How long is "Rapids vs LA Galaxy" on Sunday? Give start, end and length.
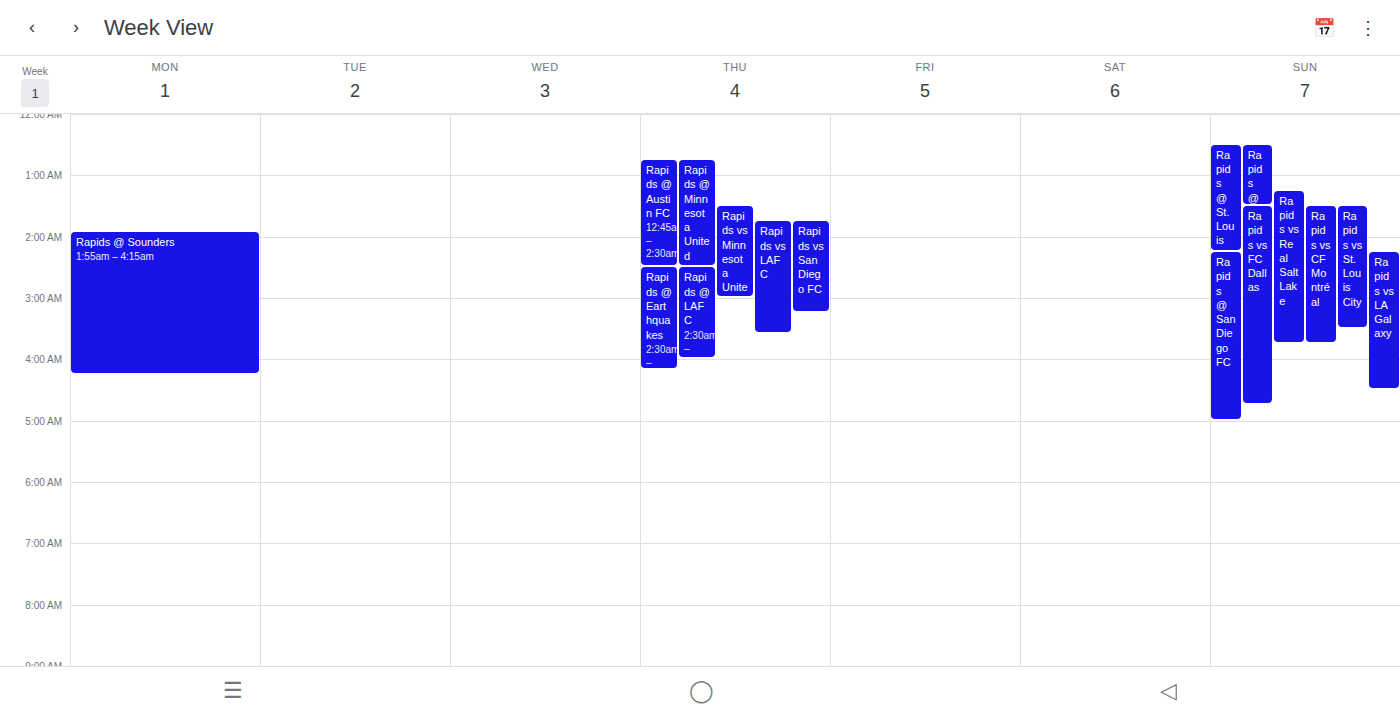
02:15 to 04:30, 2 hours 15 minutes